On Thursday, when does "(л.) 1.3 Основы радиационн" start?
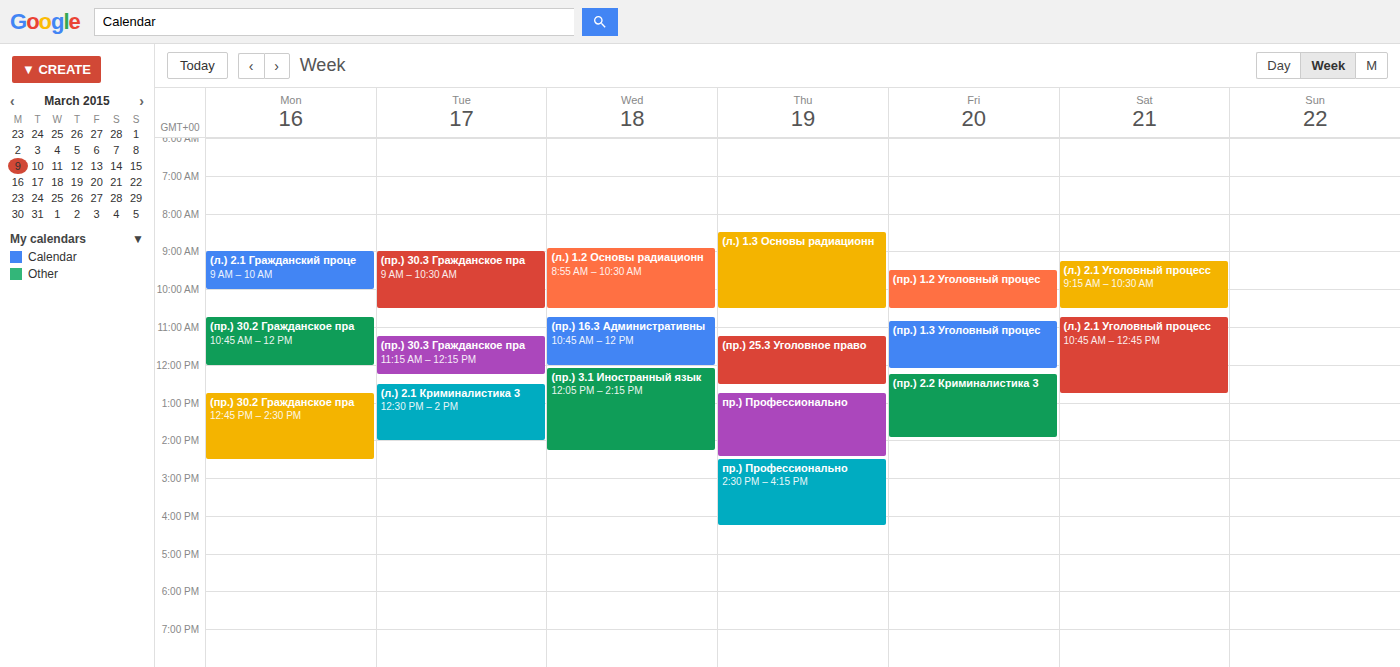
8:30 AM